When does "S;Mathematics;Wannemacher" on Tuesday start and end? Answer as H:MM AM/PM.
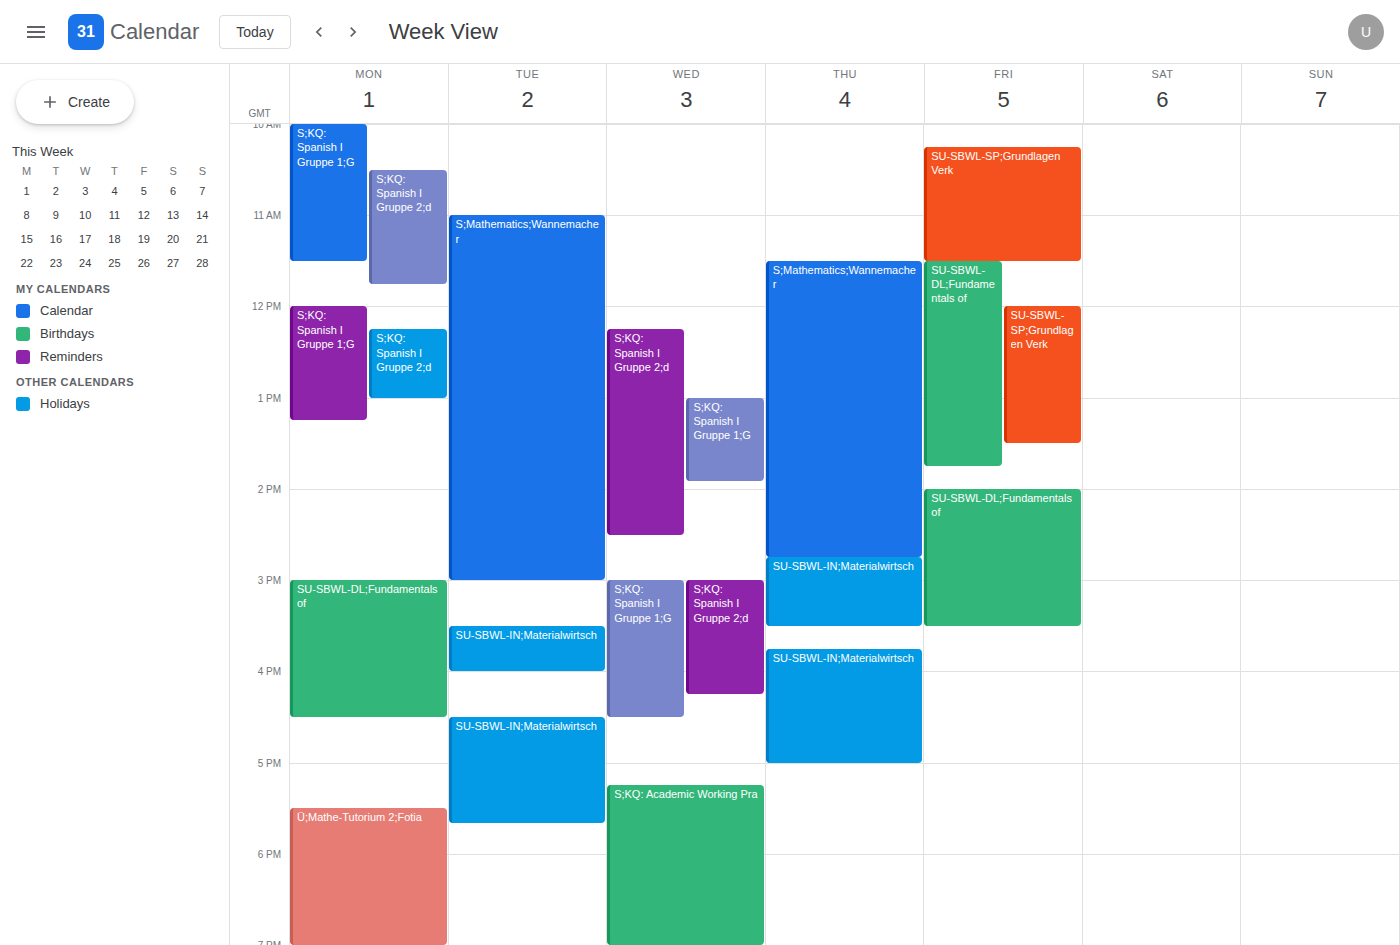
11:00 AM to 3:00 PM